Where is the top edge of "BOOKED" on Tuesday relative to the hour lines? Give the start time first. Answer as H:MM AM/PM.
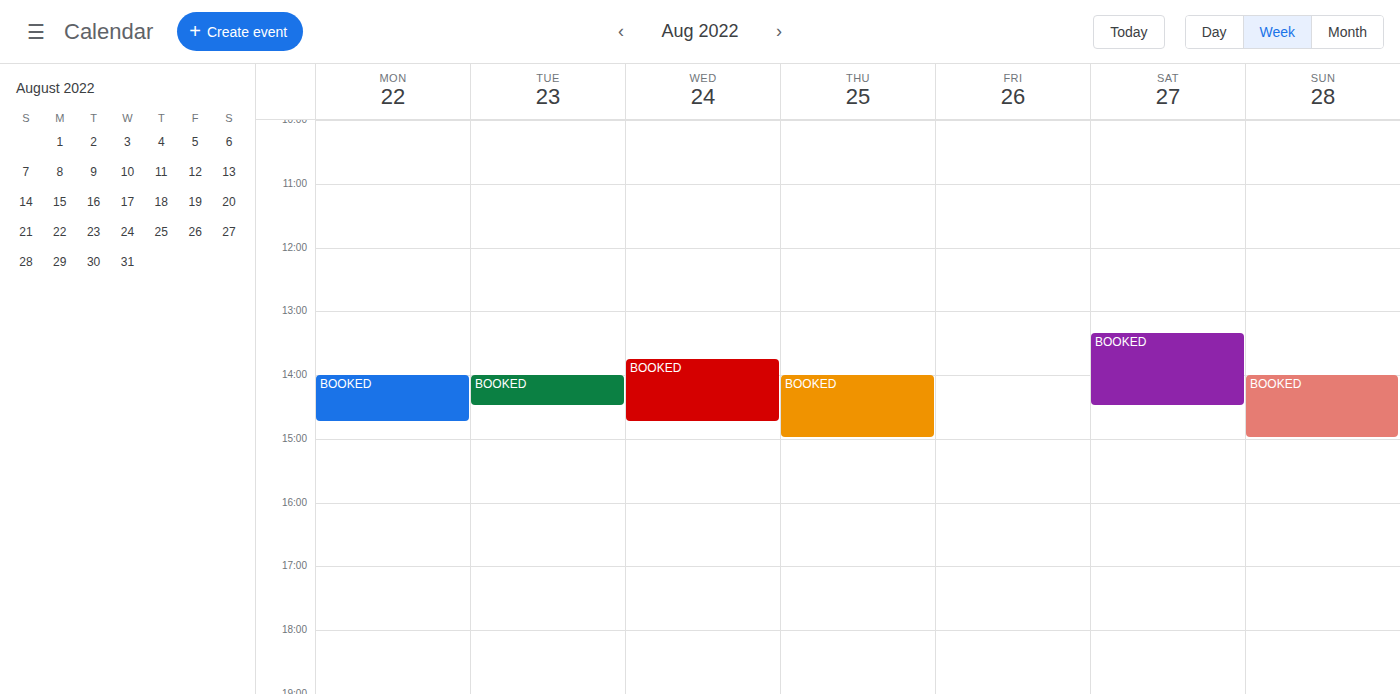
2:00 PM -- exactly on the 2 PM line.